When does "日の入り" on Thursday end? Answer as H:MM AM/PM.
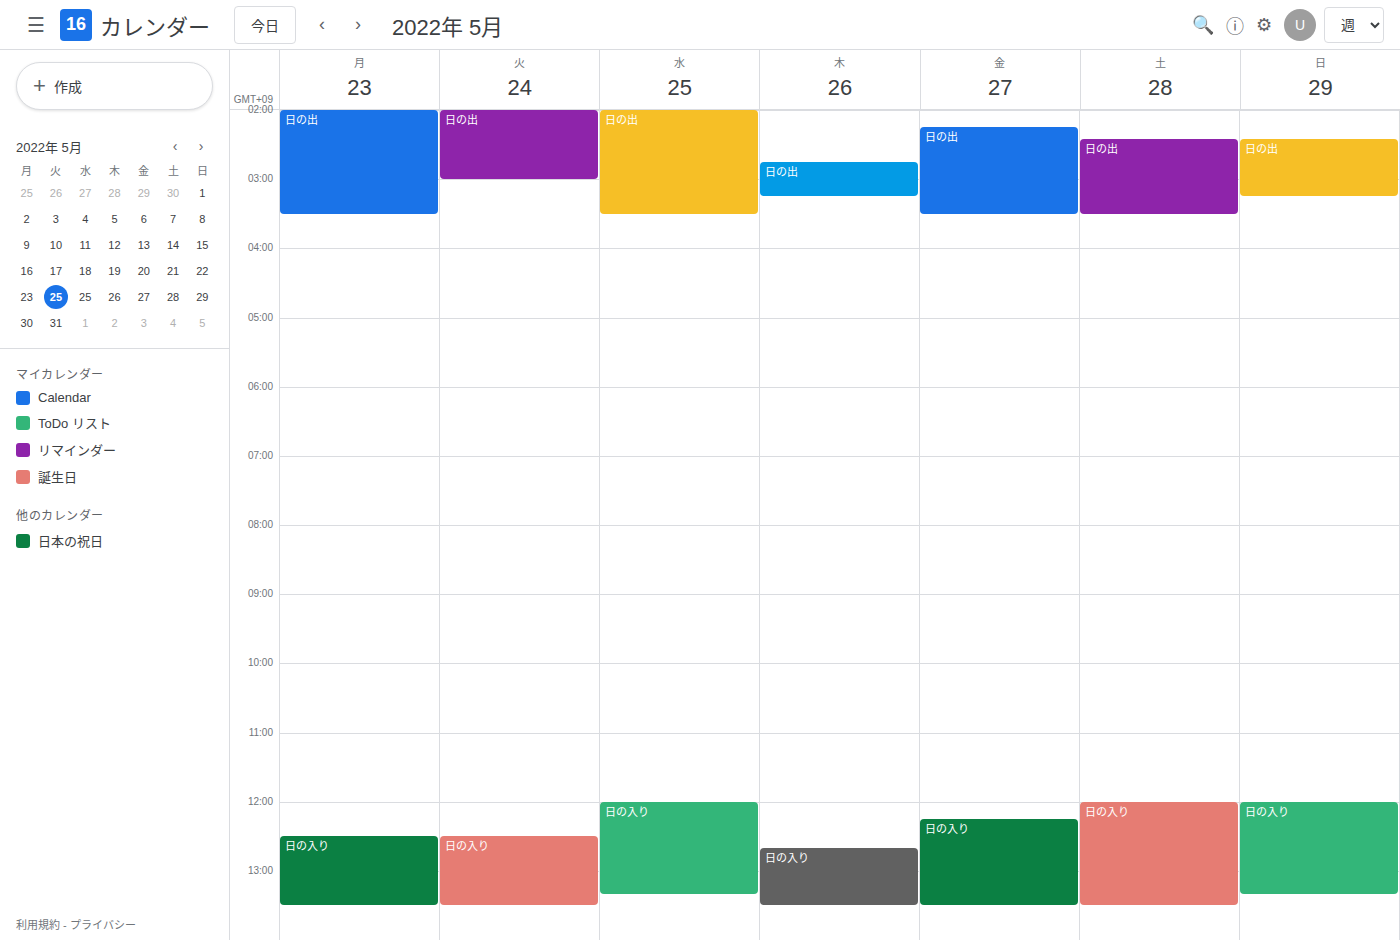
1:30 PM